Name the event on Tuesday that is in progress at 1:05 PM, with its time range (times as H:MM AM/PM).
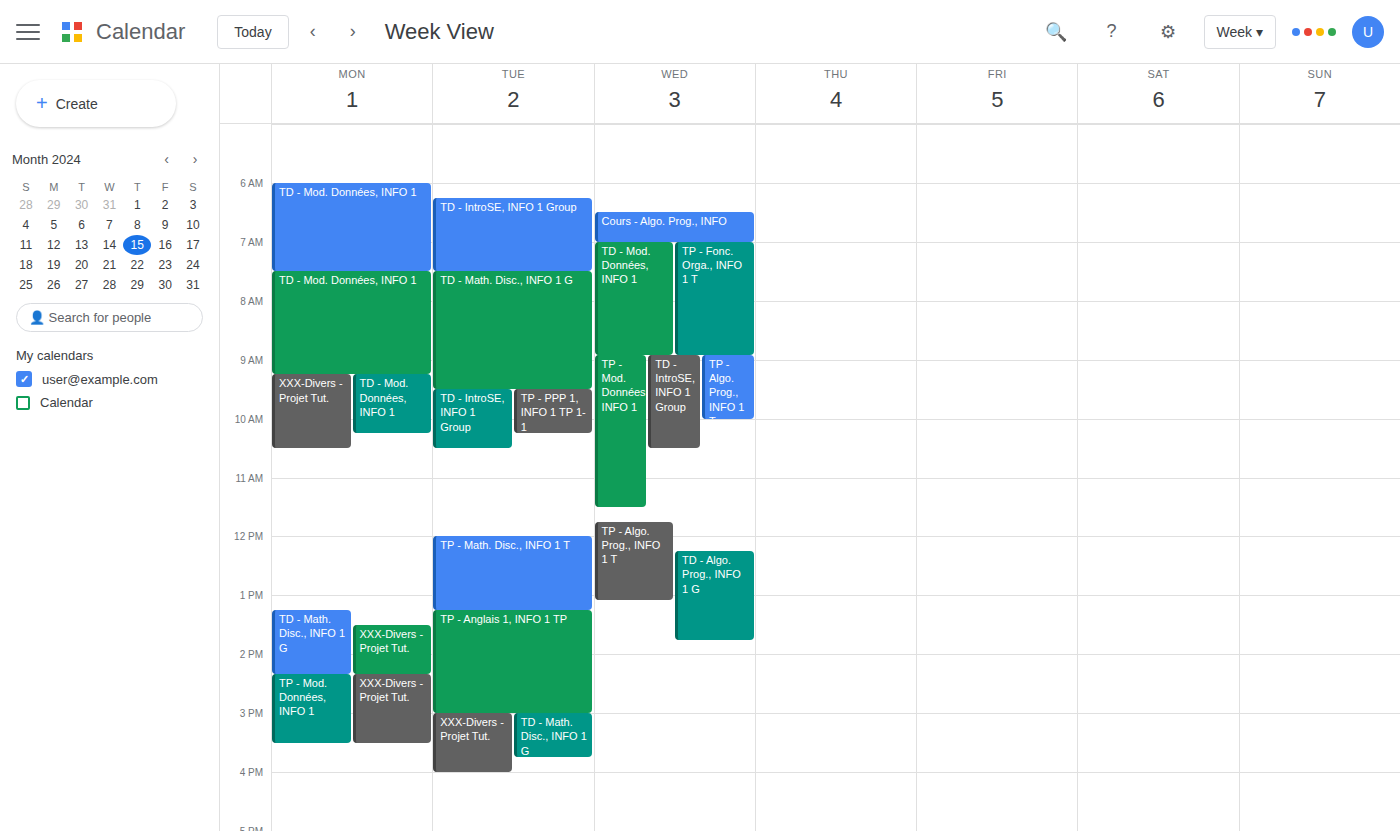
"TP - Math. Disc., INFO 1 T", 12:00 PM to 1:15 PM